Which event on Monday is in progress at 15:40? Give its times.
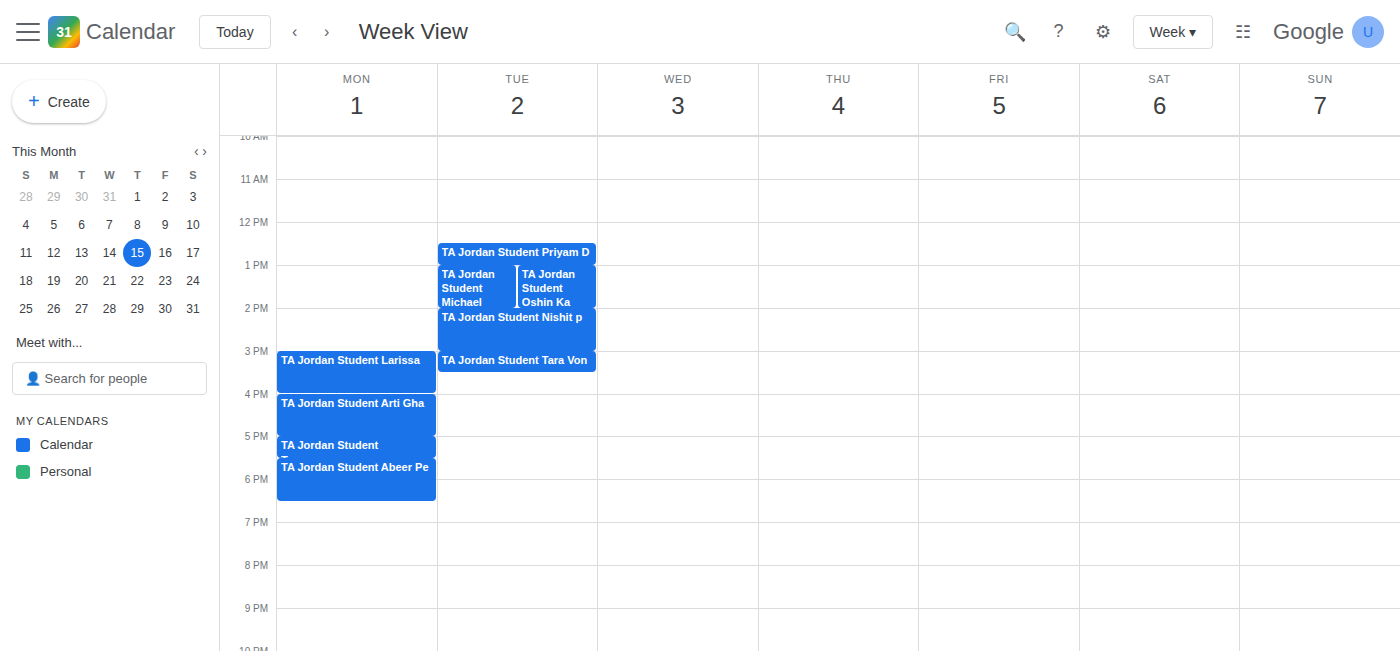
"TA Jordan Student Larissa", 15:00 to 16:00